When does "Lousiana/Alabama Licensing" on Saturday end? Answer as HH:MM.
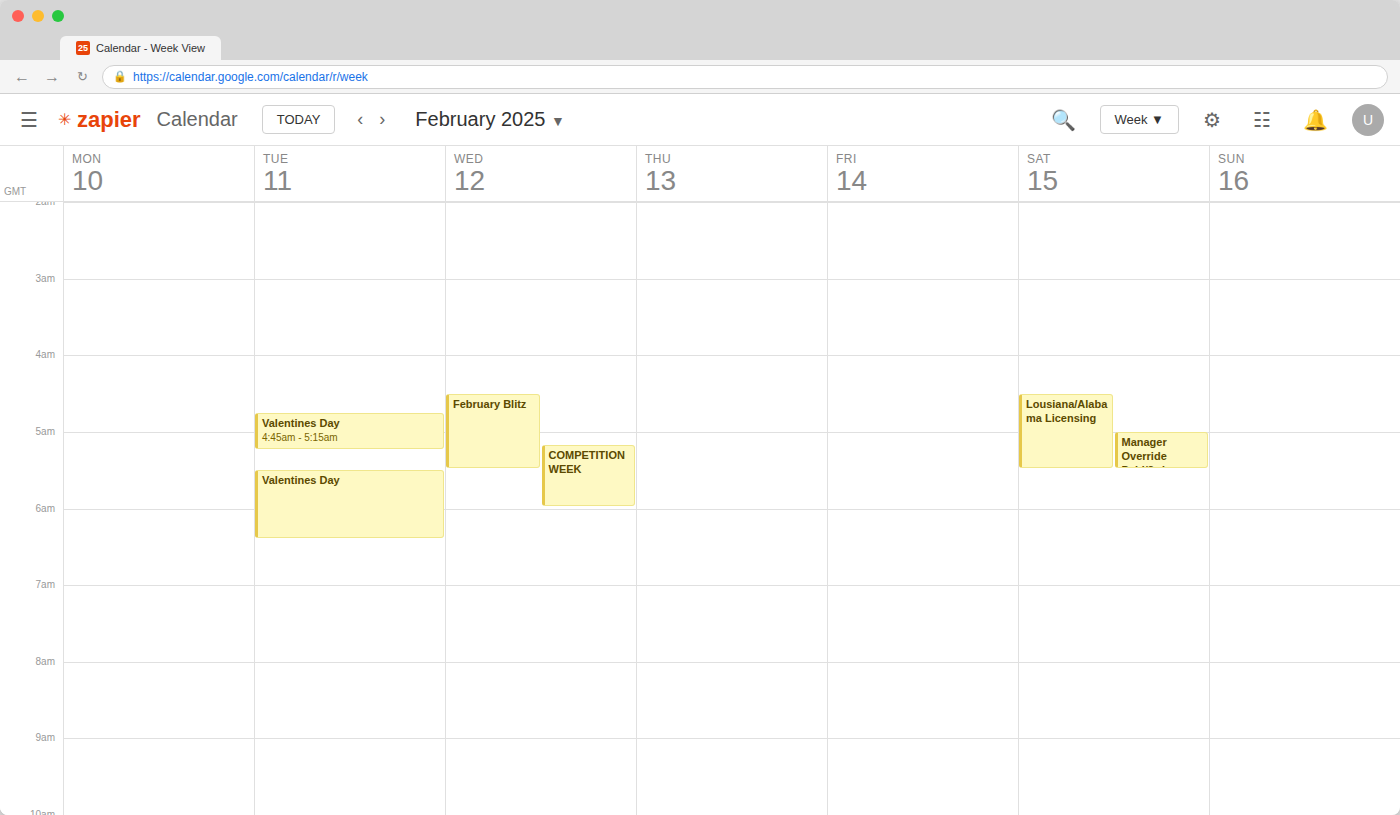
05:30